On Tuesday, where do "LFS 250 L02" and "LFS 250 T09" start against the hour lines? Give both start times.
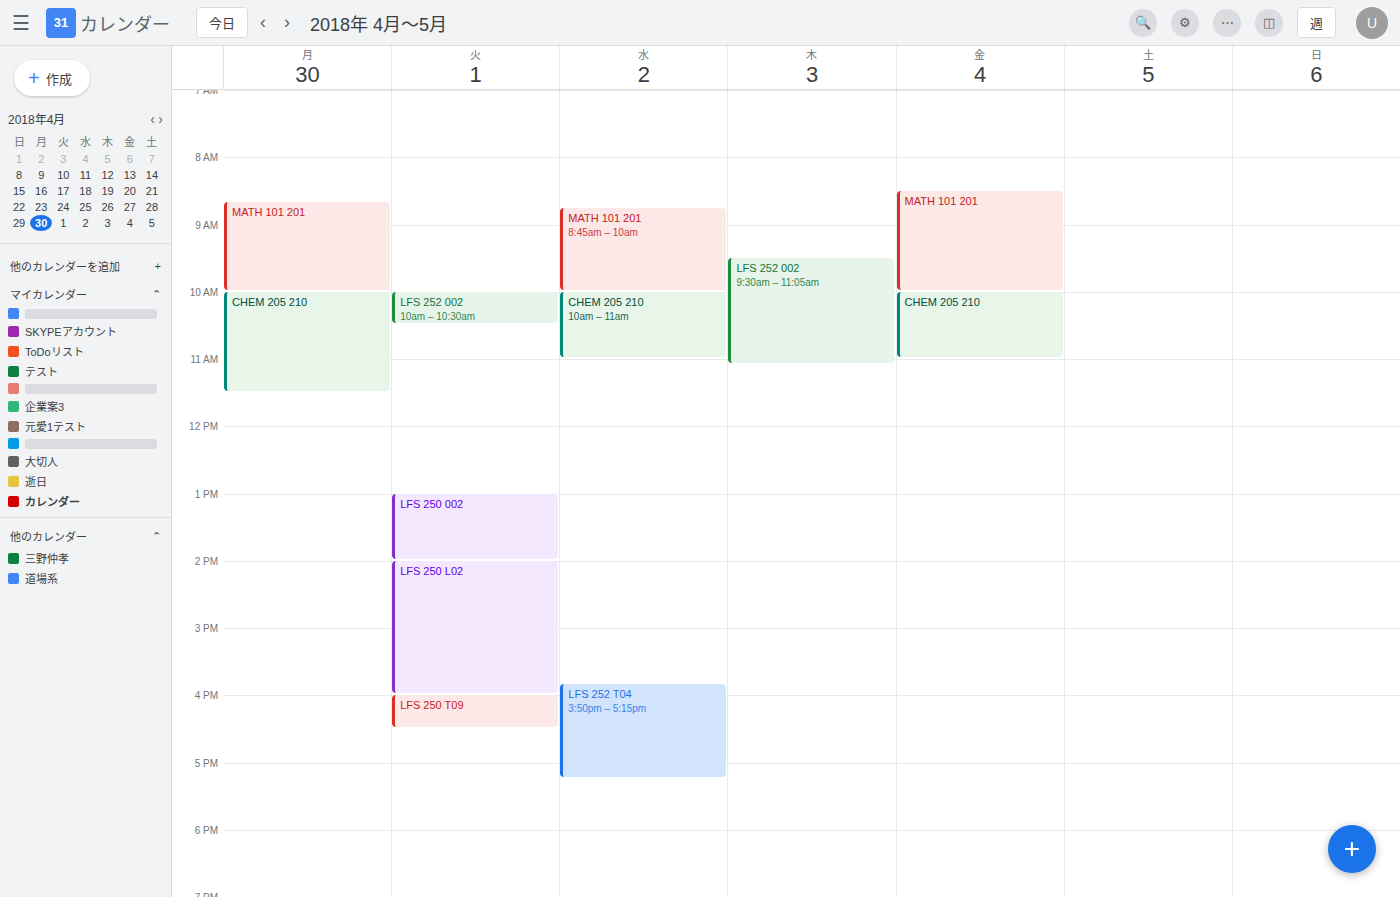
"LFS 250 L02": 2:00 PM, exactly on the 2 PM line. "LFS 250 T09": 4:00 PM, exactly on the 4 PM line.